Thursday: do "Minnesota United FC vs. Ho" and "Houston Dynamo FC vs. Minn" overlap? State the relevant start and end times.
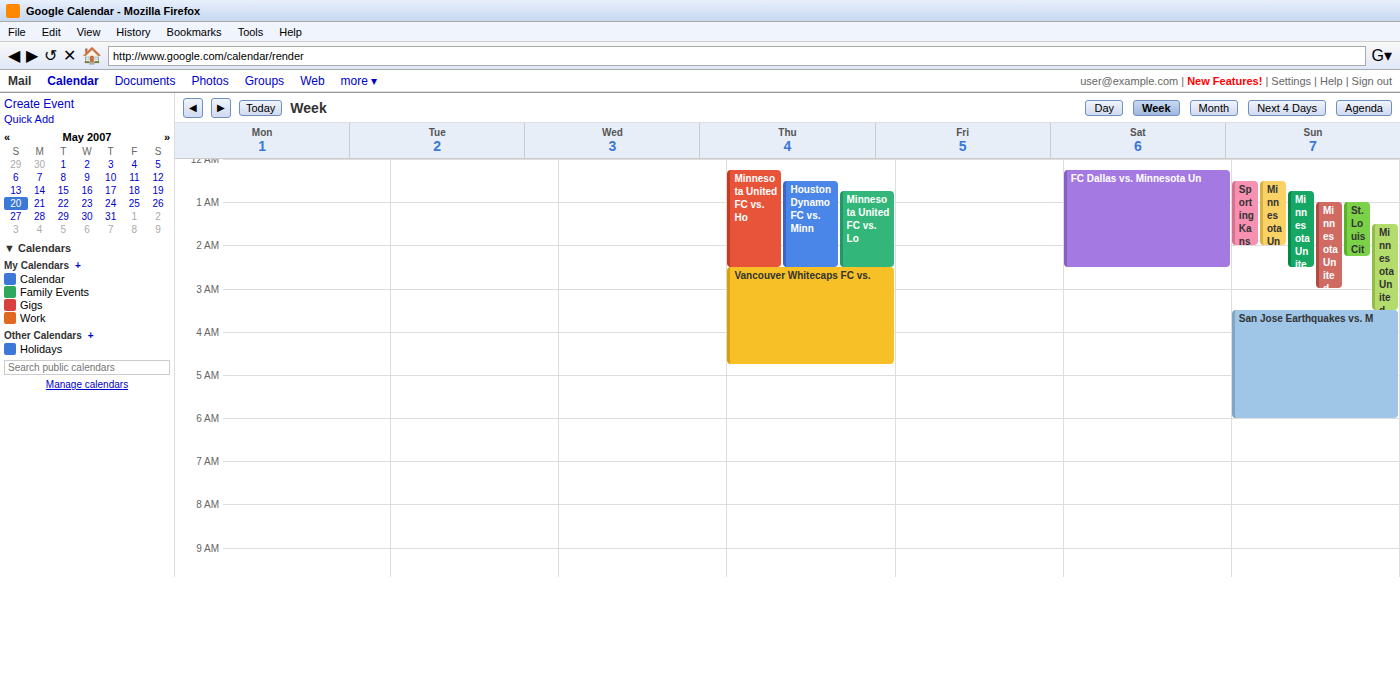
"Houston Dynamo FC vs. Minn" runs 12:30 AM to 2:30 AM, inside "Minnesota United FC vs. Ho" -- they overlap.